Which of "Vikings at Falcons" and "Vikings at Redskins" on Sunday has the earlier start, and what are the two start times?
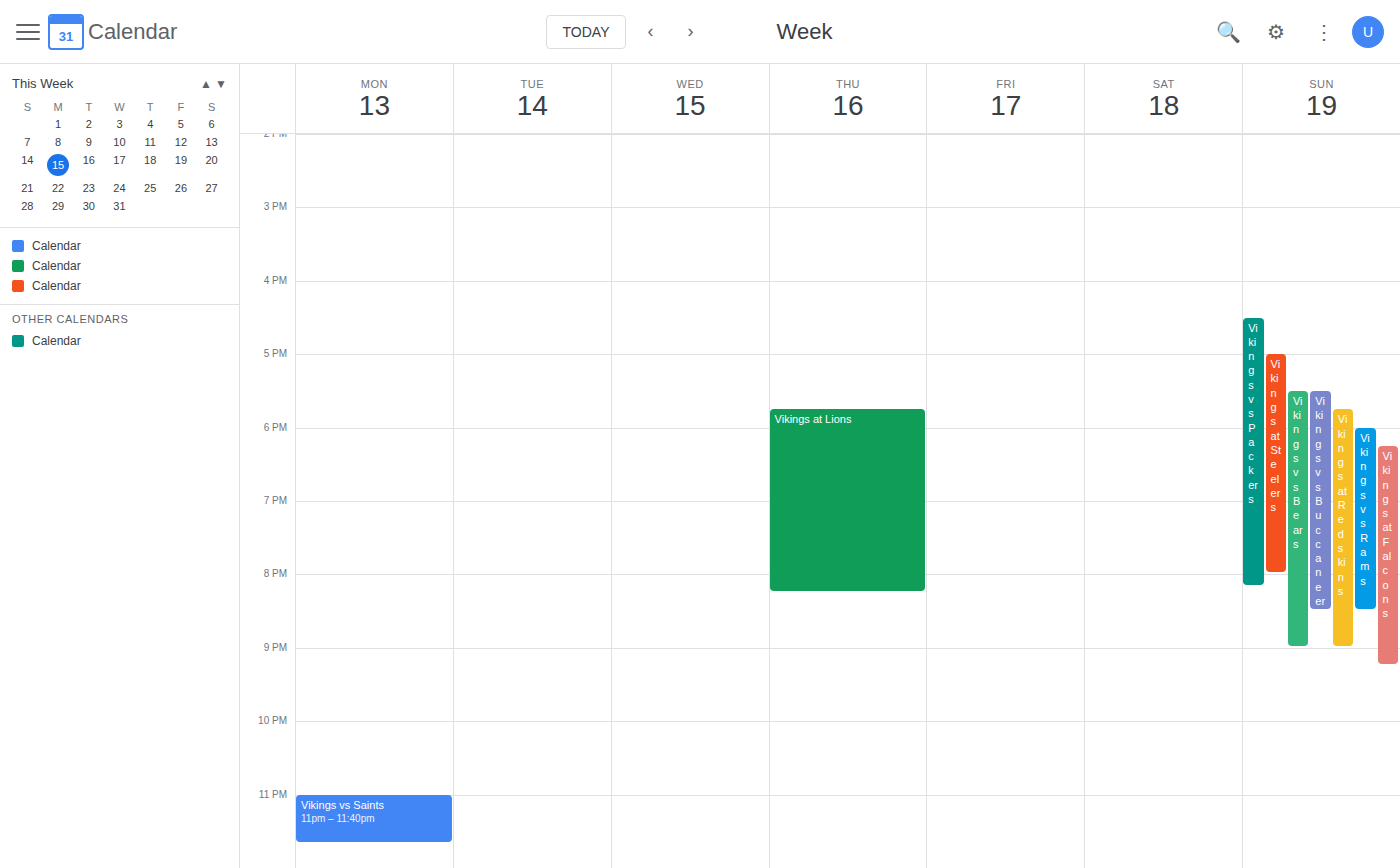
"Vikings at Redskins" 17:45; "Vikings at Falcons" 18:15.